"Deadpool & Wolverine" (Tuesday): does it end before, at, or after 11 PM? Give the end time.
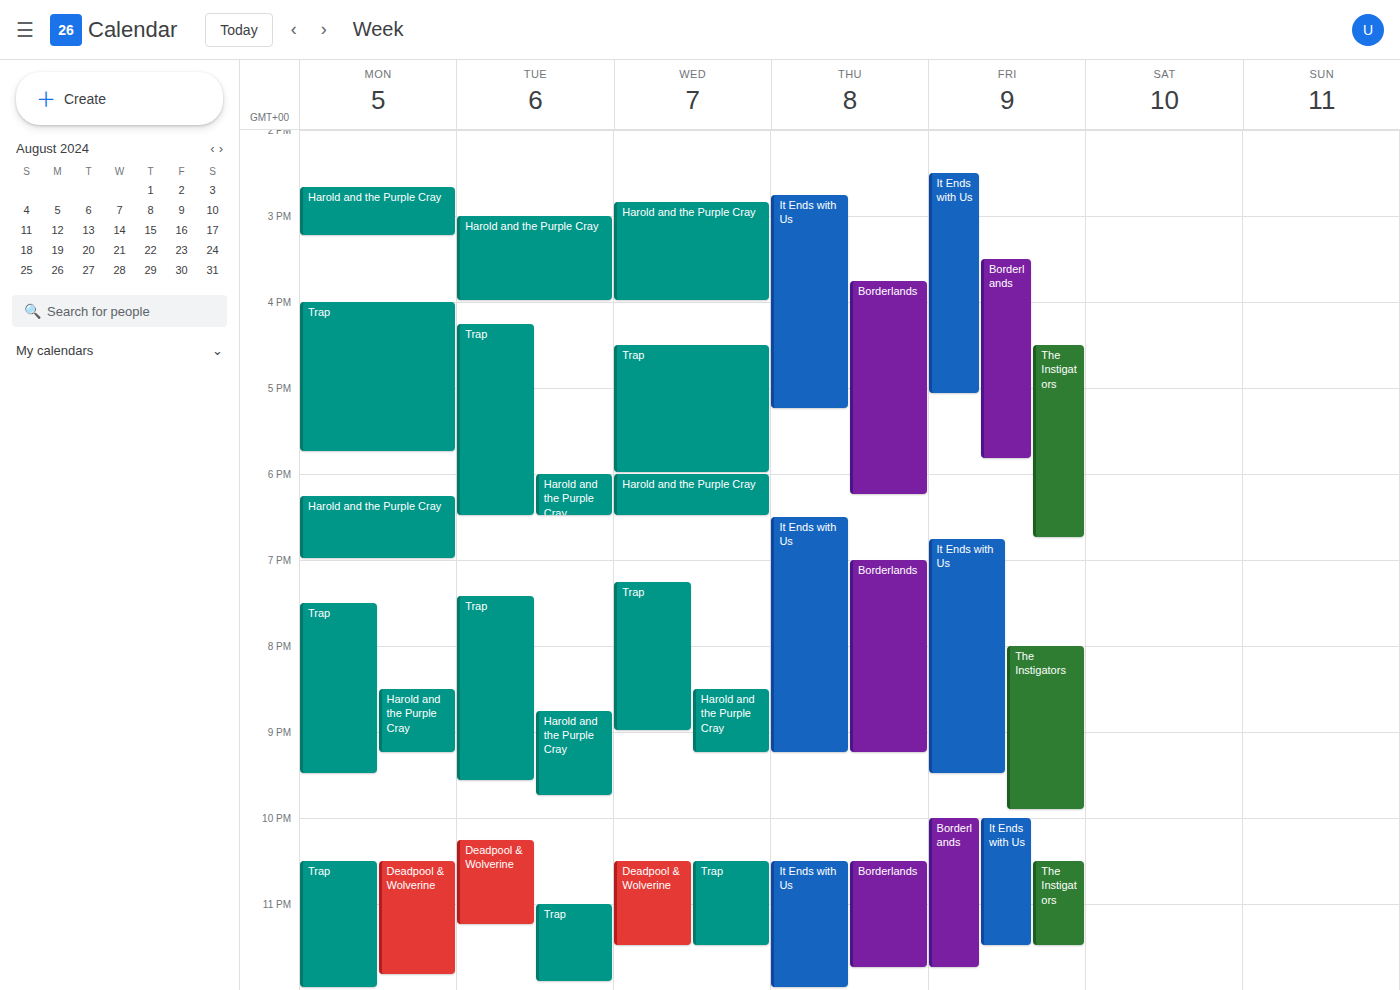
11:15 PM -- after 11 PM, 15 minutes below the 11 PM line.